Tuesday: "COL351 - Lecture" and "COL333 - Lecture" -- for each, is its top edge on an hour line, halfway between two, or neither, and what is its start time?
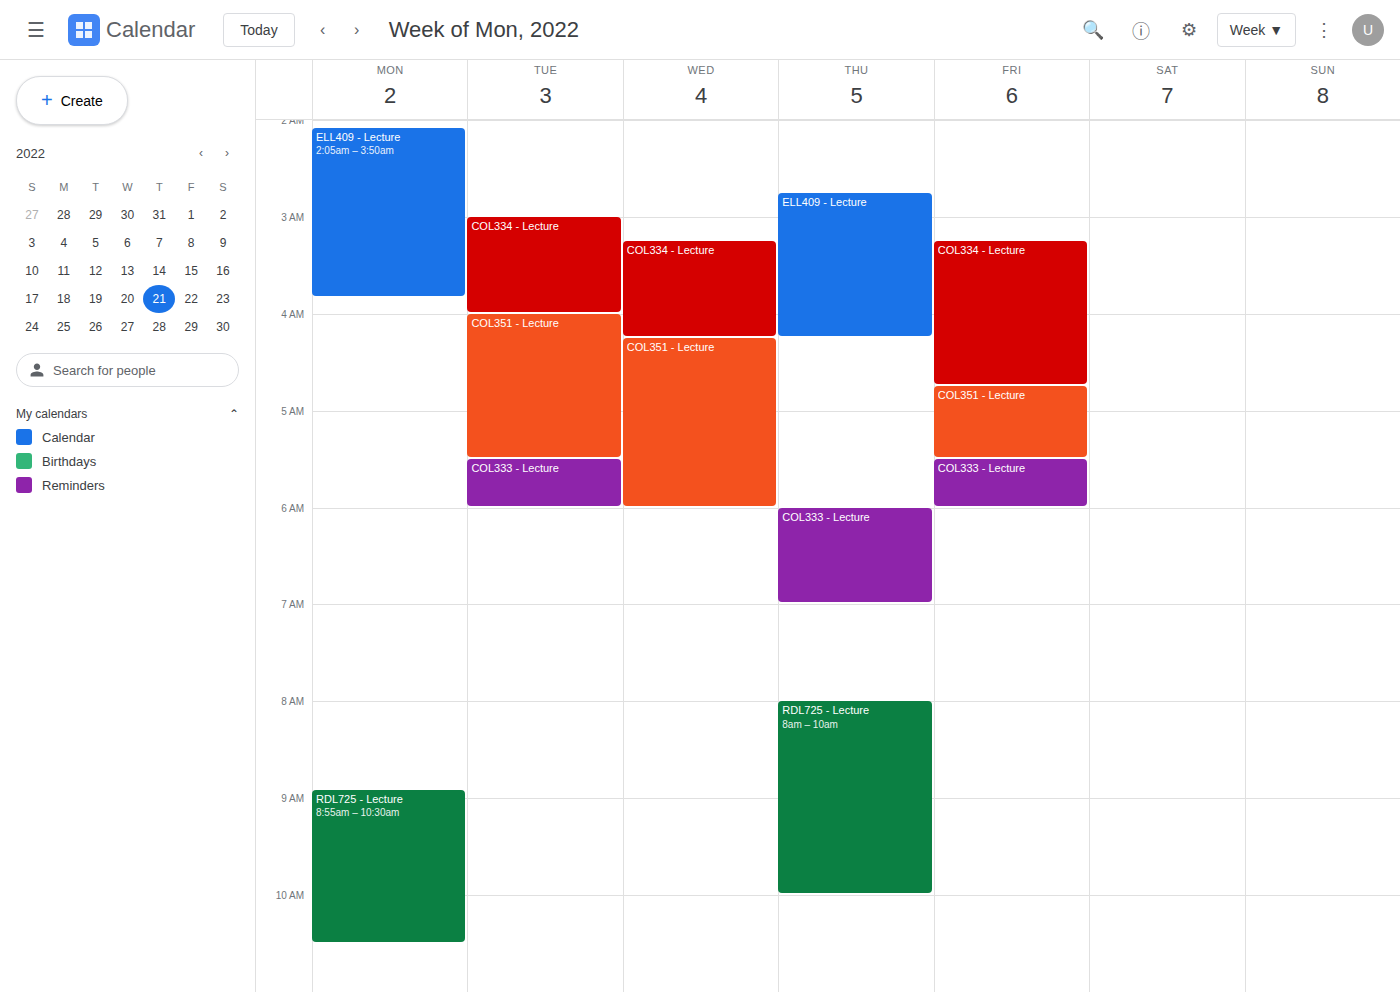
"COL351 - Lecture": 4:00 AM, exactly on the 4 AM line. "COL333 - Lecture": 5:30 AM, halfway between the 5 AM and 6 AM lines.